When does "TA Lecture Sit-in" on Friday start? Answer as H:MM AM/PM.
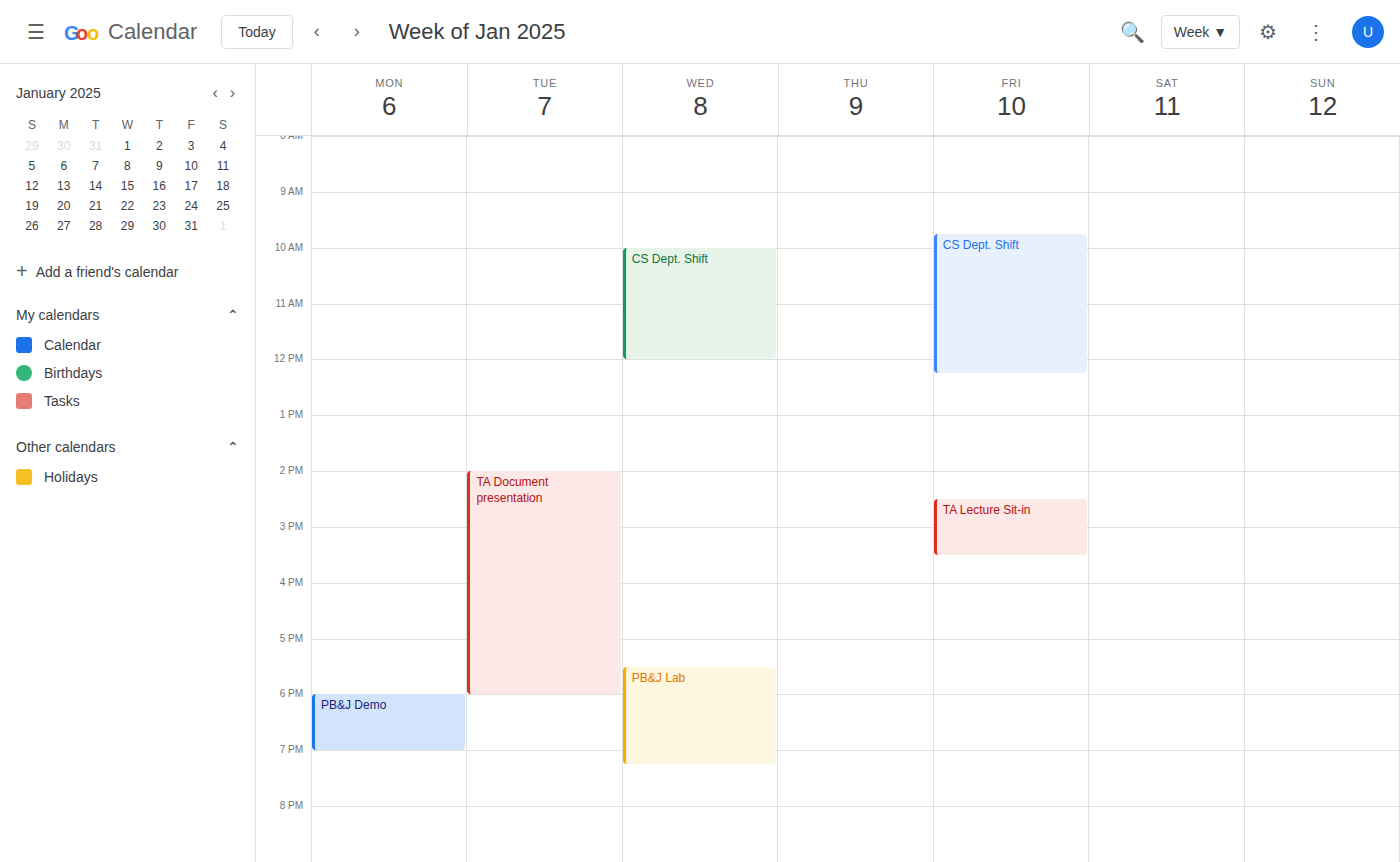
2:30 PM